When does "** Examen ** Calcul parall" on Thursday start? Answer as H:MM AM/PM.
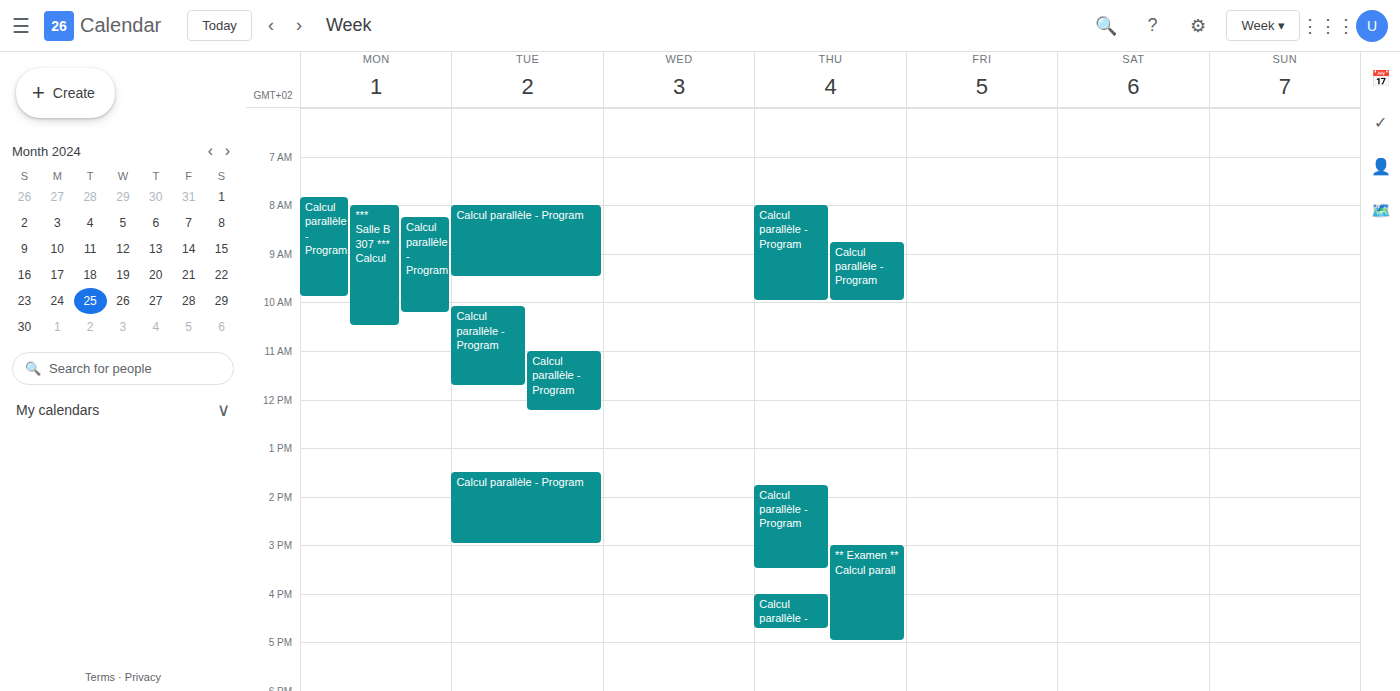
3:00 PM